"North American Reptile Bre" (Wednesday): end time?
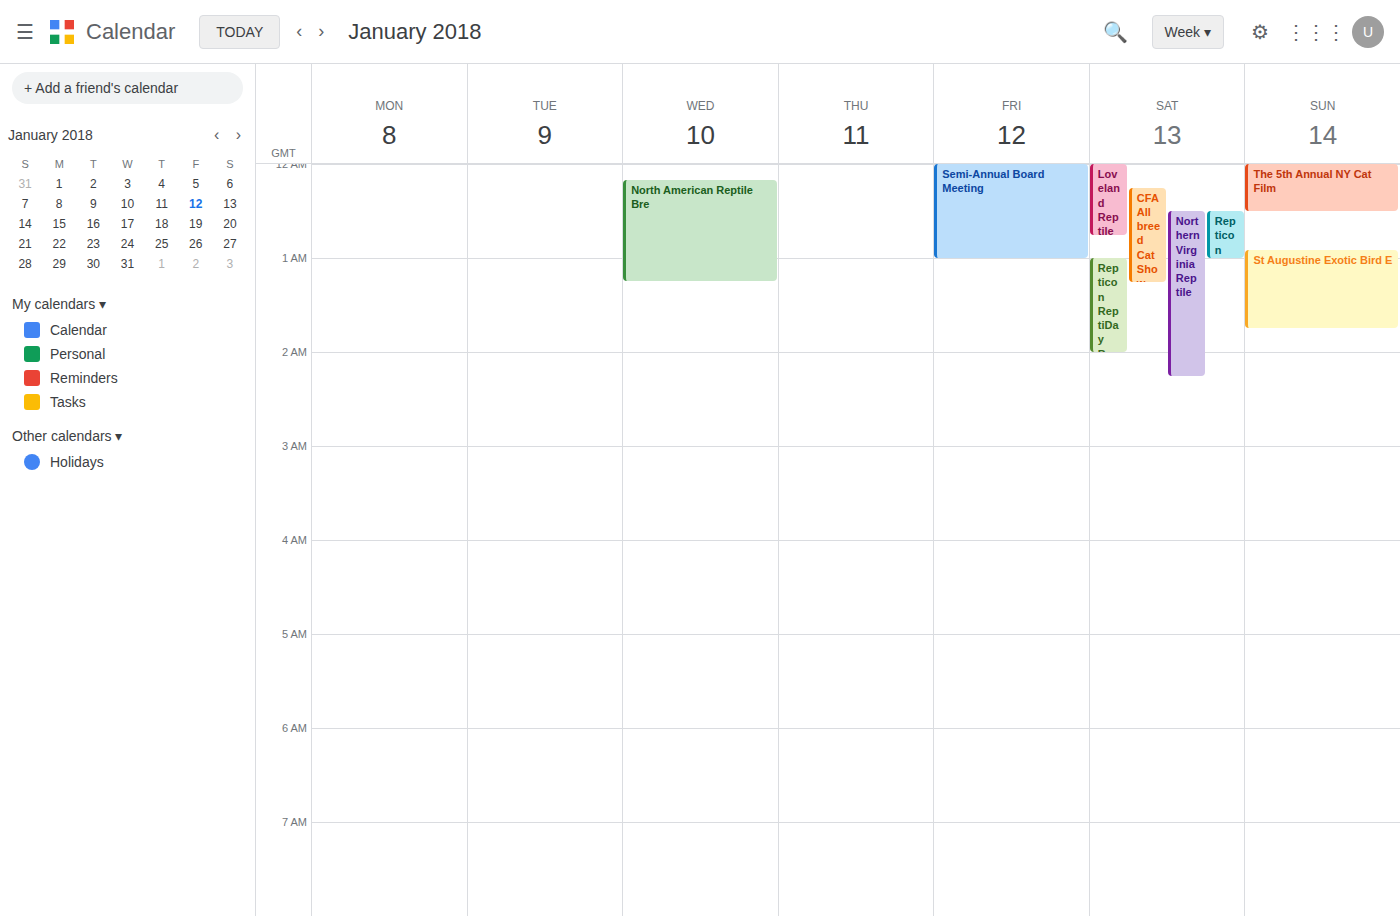
1:15 AM